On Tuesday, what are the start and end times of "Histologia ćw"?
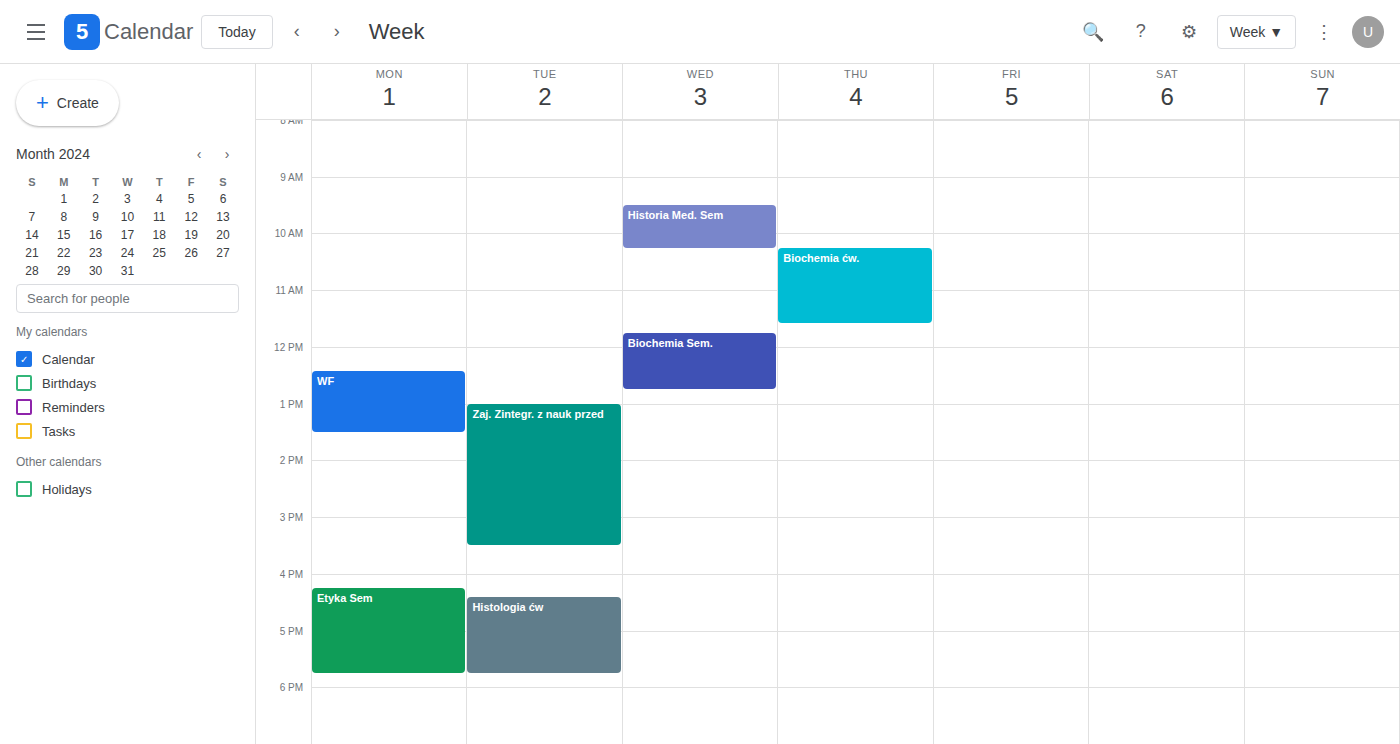
4:25 PM to 5:45 PM